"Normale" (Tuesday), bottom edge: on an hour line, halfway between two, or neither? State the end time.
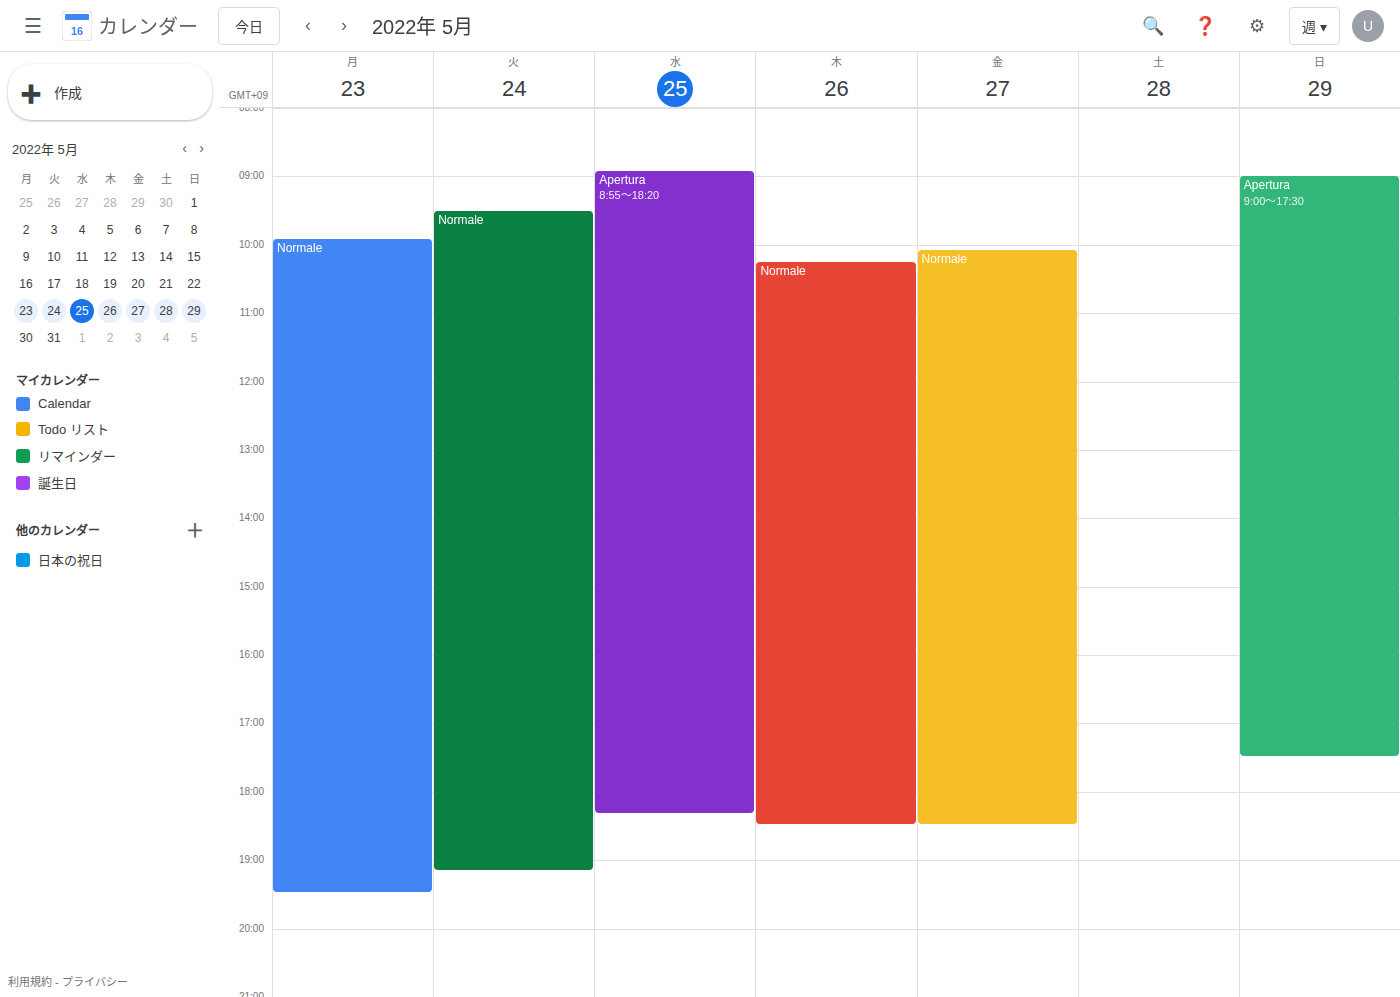
7:10 PM -- neither: 10 minutes below the 7 PM line and 50 minutes above the 8 PM line.